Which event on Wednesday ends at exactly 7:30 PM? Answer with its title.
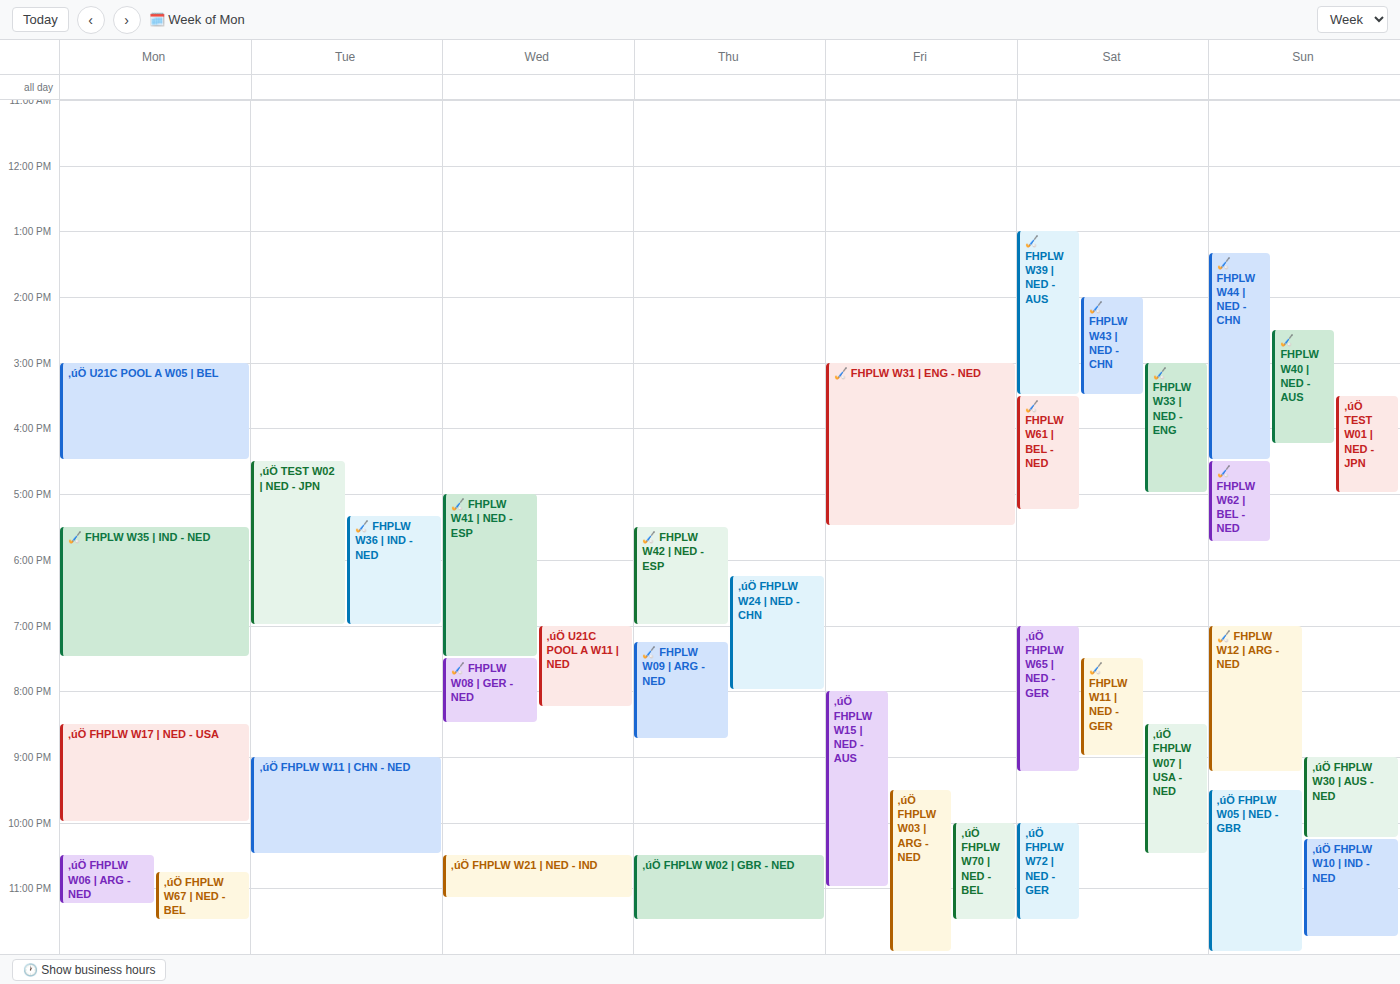
"🏑 FHPLW W41 | NED - ESP"